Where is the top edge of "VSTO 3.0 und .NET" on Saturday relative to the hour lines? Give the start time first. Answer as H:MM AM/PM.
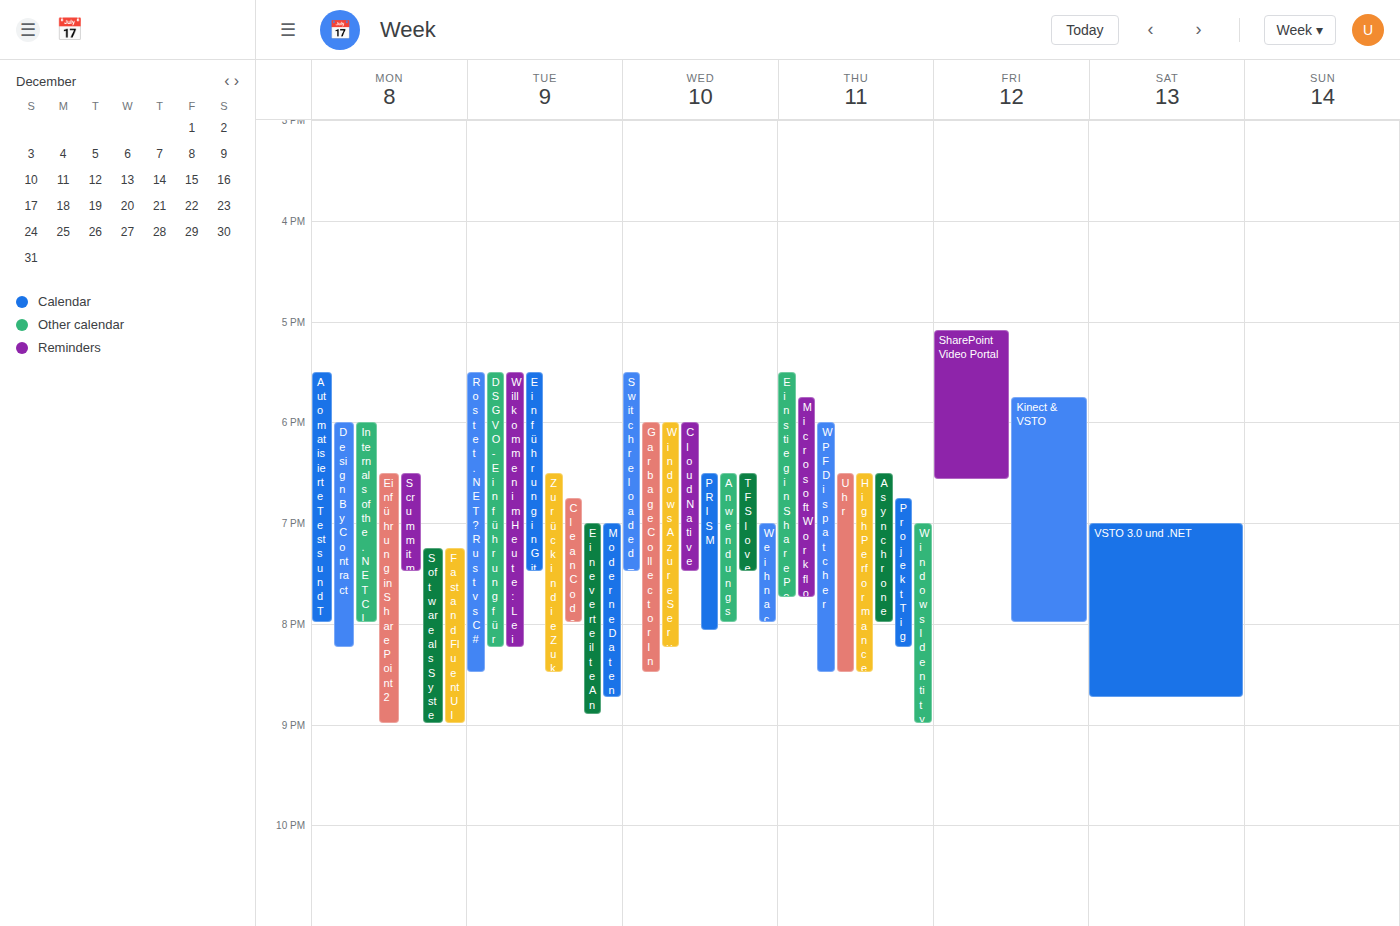
7:00 PM -- exactly on the 7 PM line.